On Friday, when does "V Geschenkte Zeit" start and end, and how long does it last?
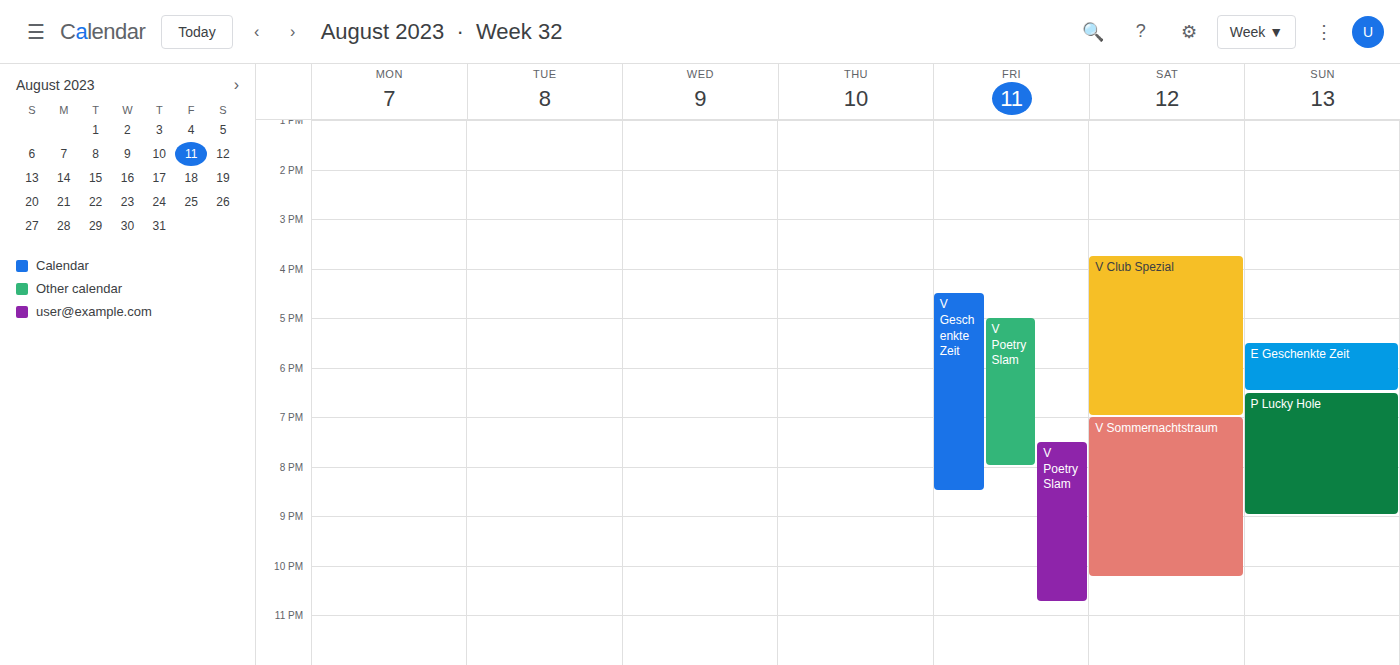
4:30 PM to 8:30 PM, 4 hours